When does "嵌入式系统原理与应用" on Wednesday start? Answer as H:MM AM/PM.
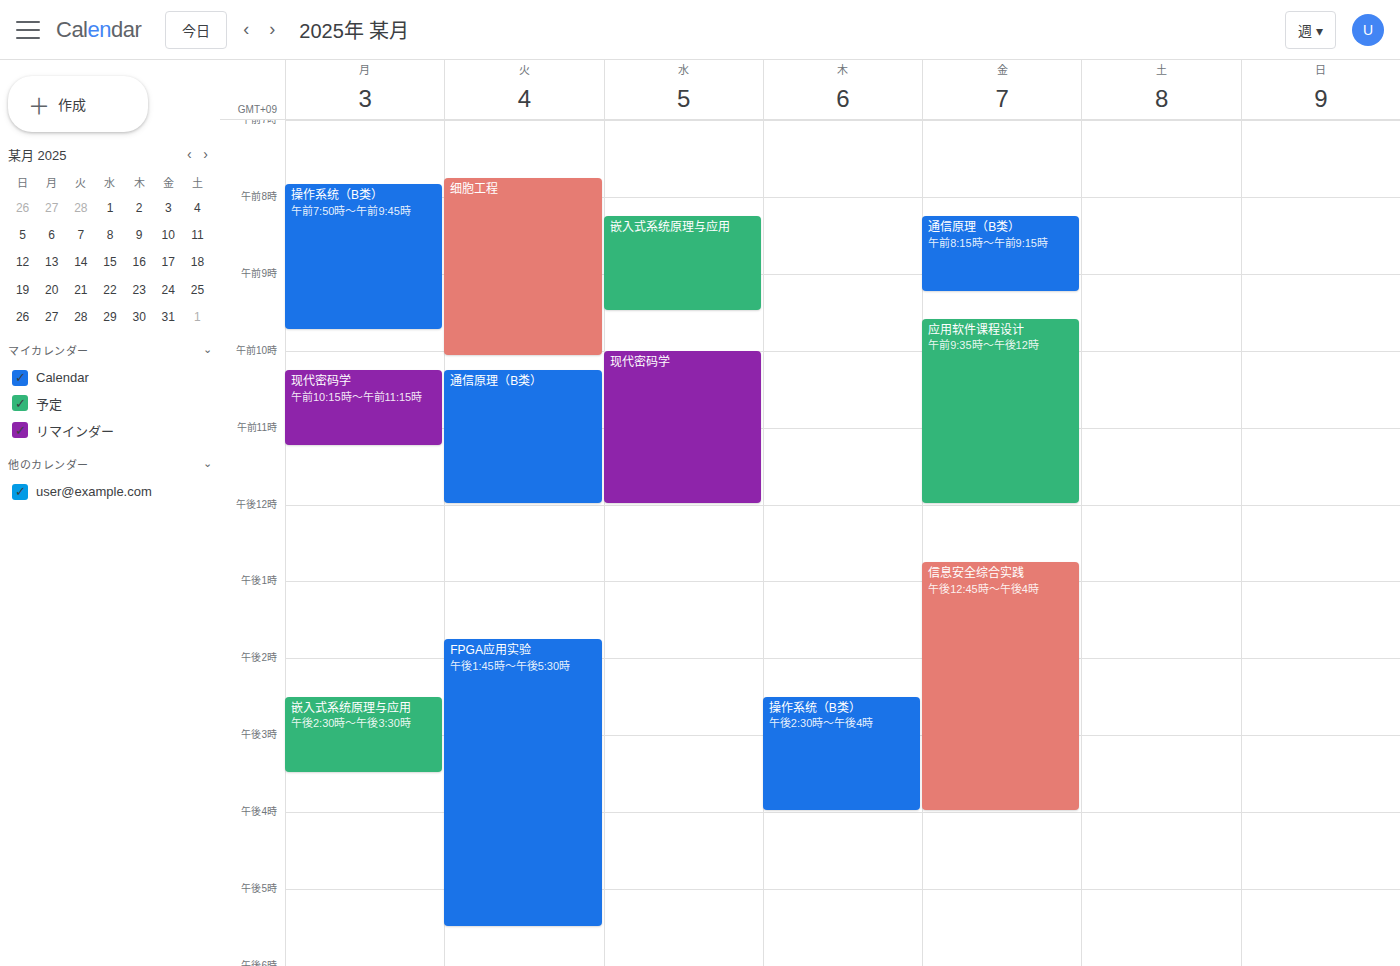
8:15 AM